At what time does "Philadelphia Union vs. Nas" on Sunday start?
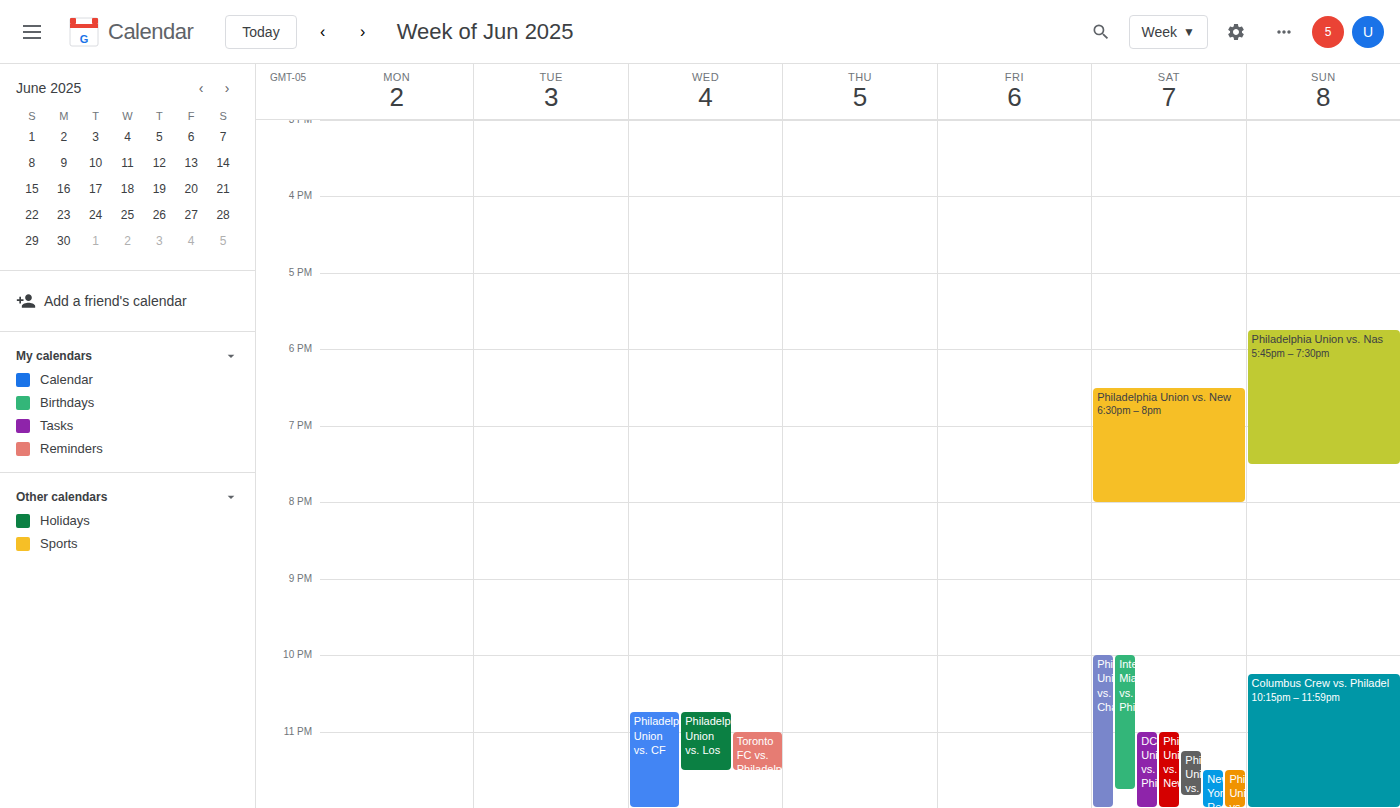
5:45 PM